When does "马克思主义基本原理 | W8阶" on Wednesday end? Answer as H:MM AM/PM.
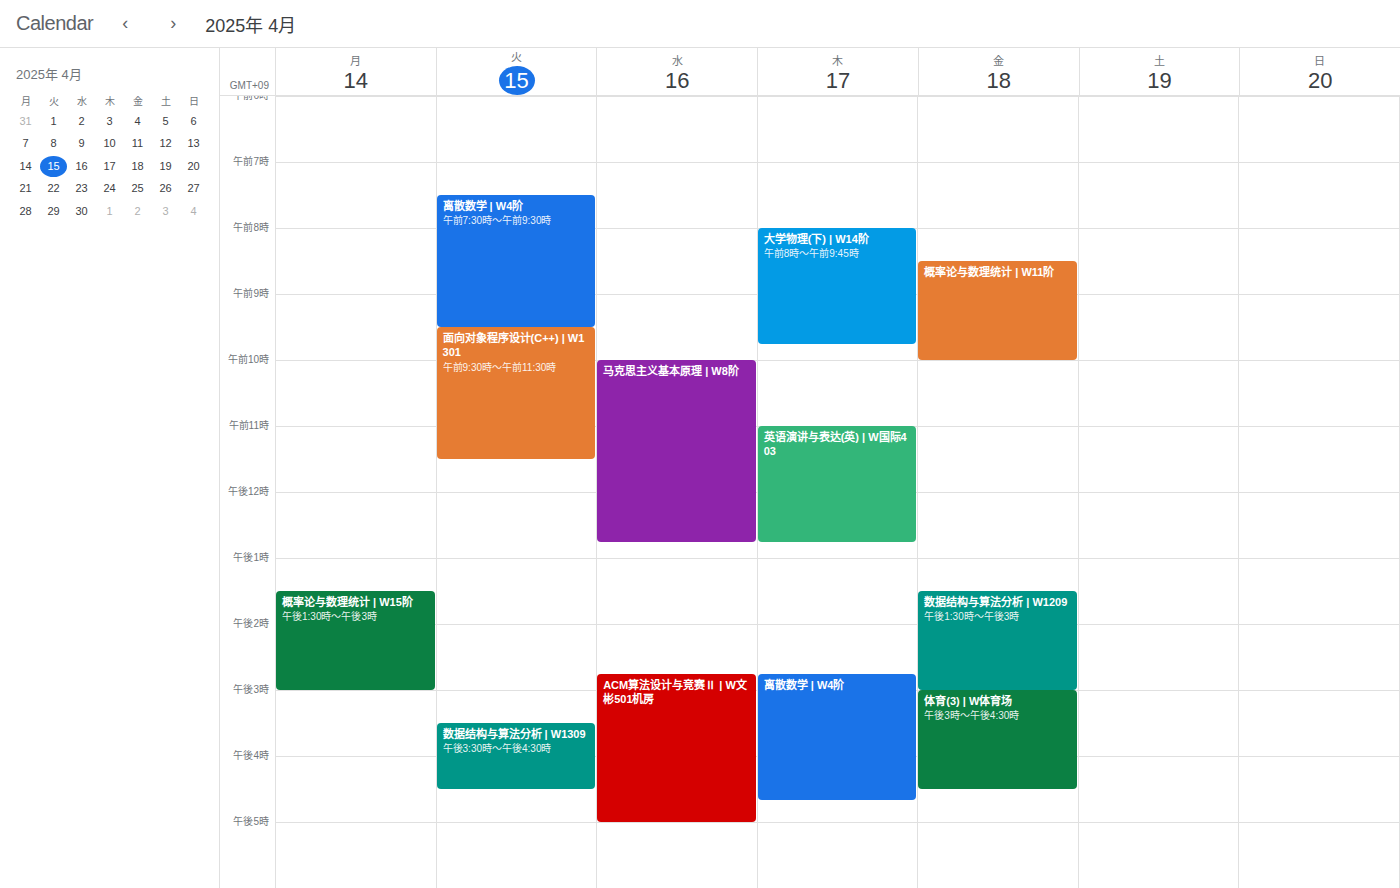
12:45 PM